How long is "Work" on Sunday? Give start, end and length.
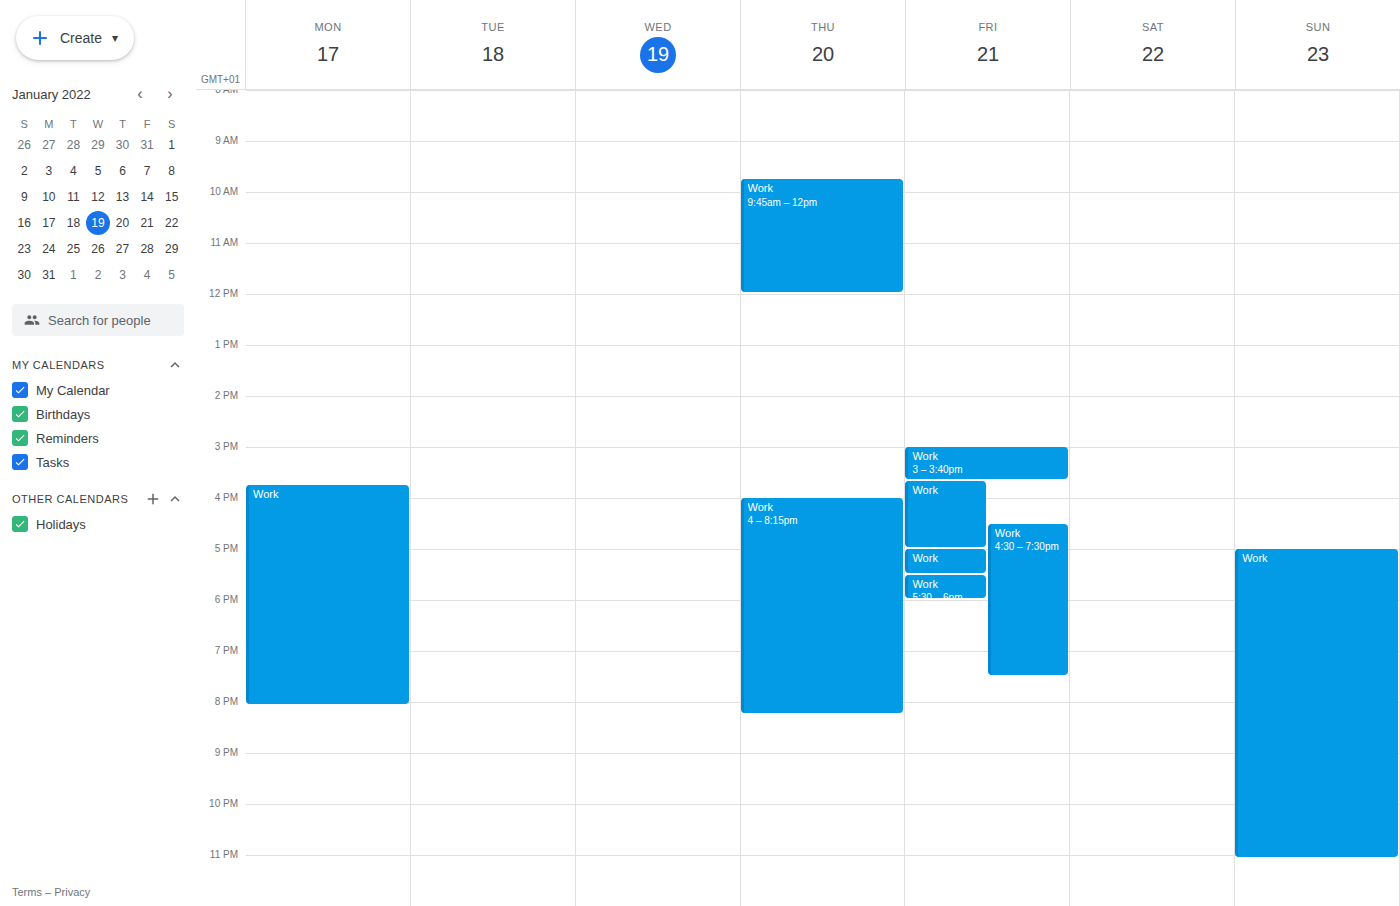
5:00 PM to 11:05 PM, 6 hours 5 minutes